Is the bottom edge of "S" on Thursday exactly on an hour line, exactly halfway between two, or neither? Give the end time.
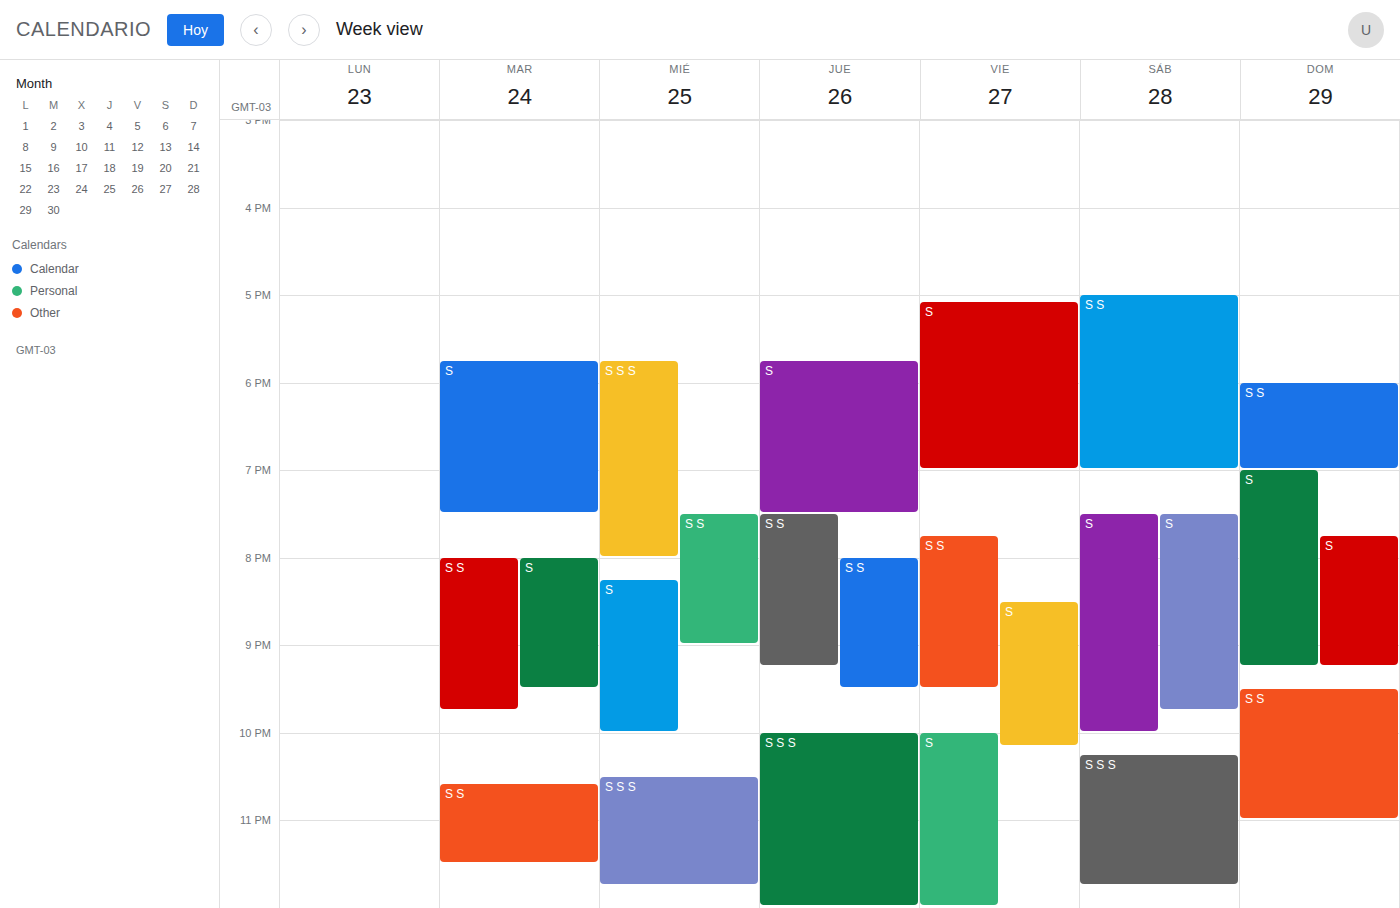
7:30 PM -- halfway between the 7 PM and 8 PM lines.